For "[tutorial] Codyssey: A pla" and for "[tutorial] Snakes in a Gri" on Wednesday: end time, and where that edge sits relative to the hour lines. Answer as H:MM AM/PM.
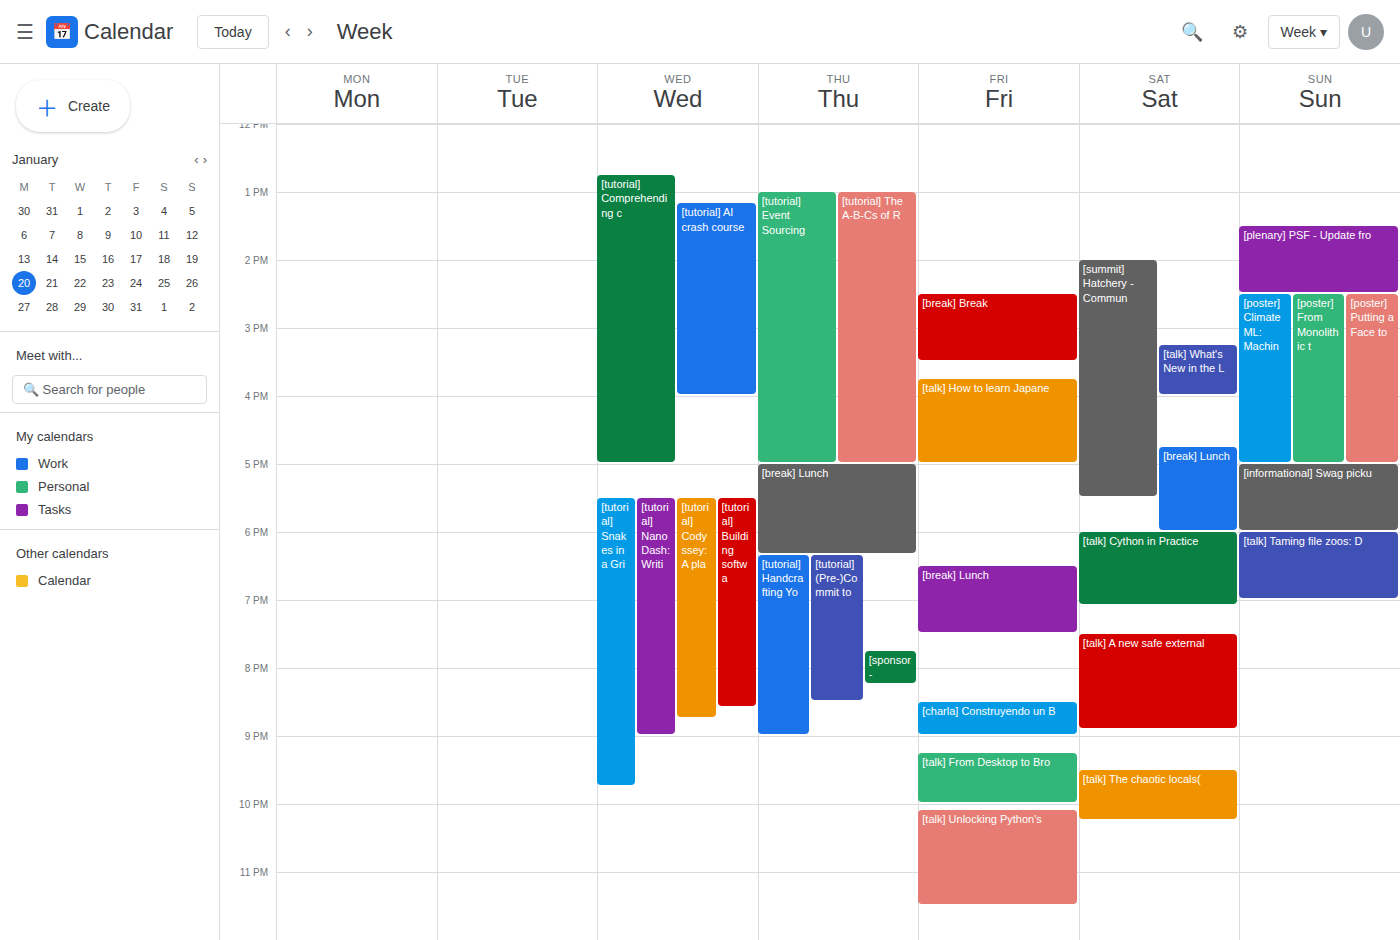
"[tutorial] Codyssey: A pla": 8:45 PM, neither: three quarters of the way from the 8 PM line to the 9 PM line. "[tutorial] Snakes in a Gri": 9:45 PM, neither: three quarters of the way from the 9 PM line to the 10 PM line.